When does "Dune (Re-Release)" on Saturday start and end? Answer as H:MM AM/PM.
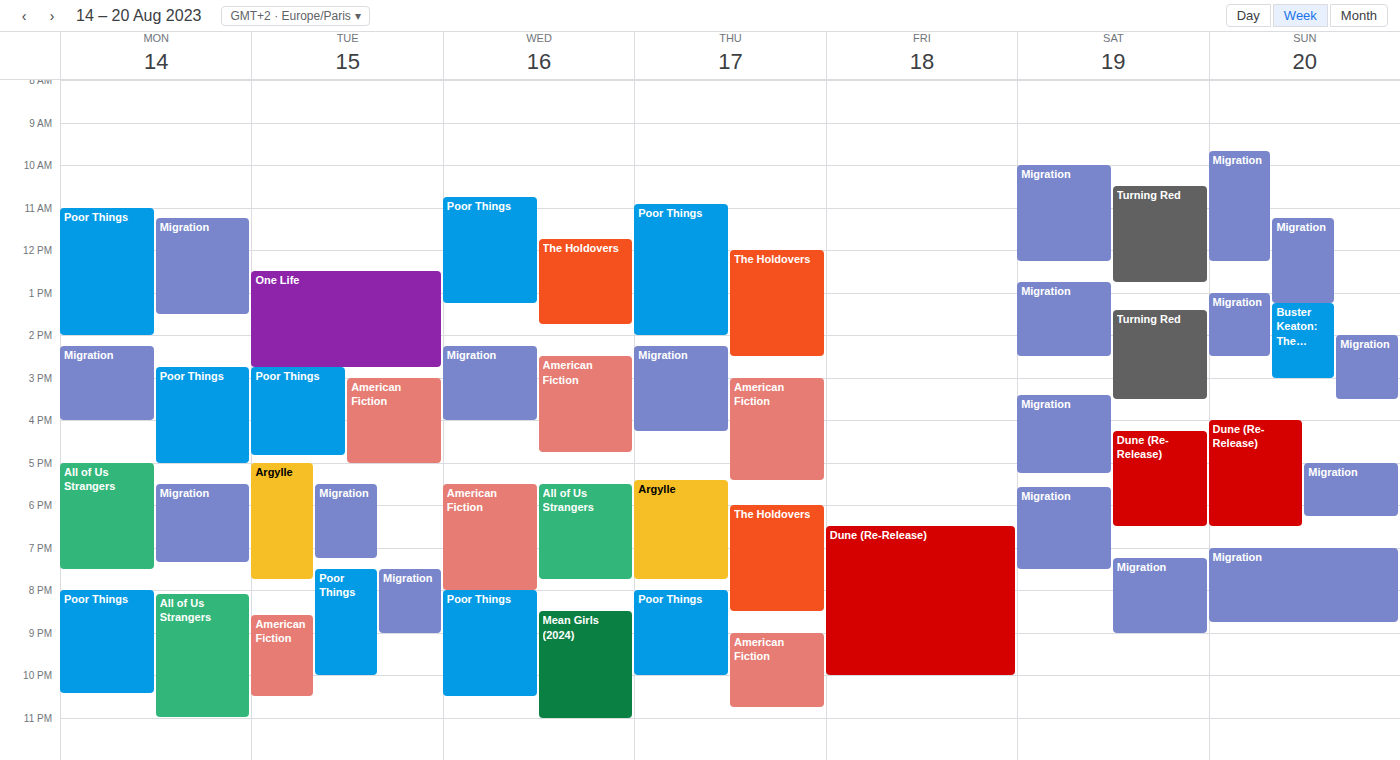
4:15 PM to 6:30 PM